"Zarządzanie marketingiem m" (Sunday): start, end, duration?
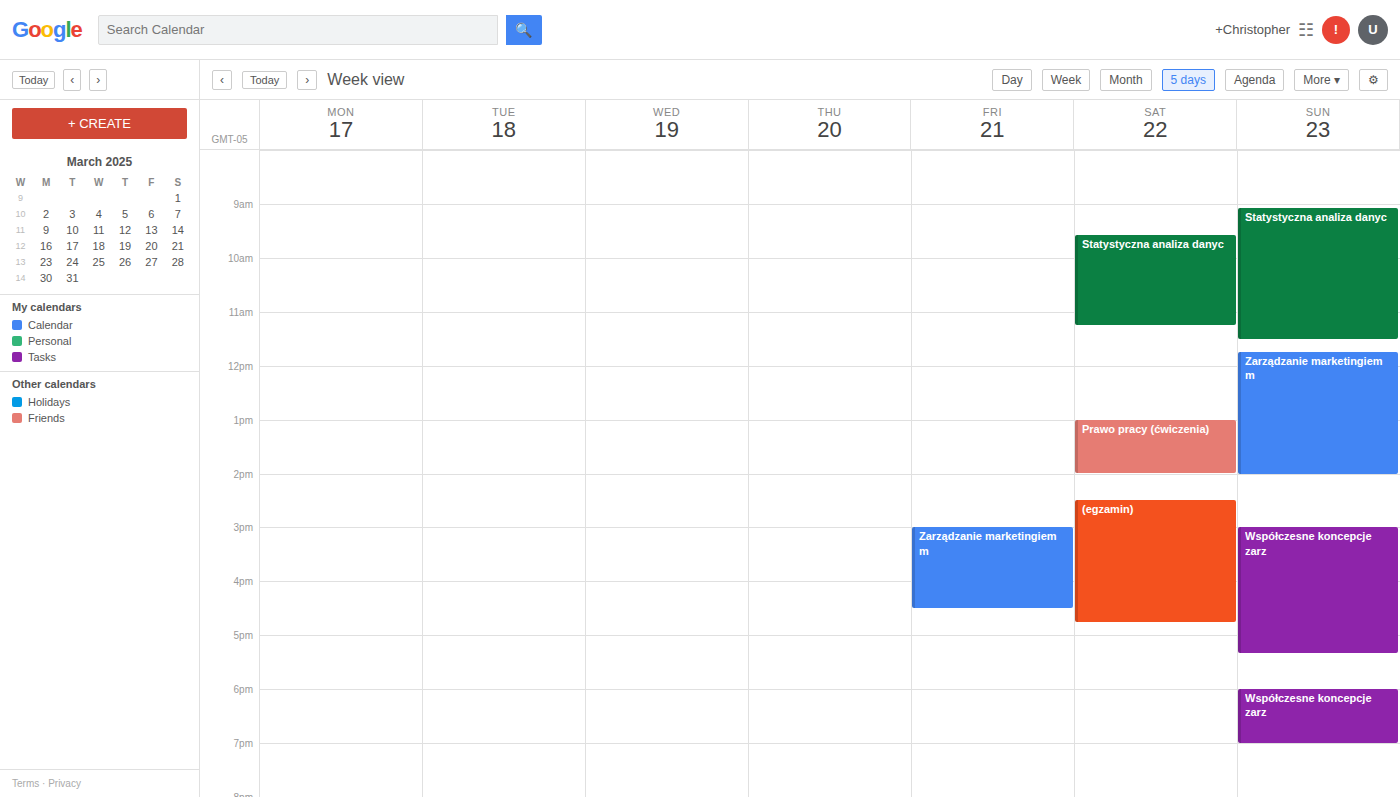
11:45 AM to 2:00 PM, 2 hours 15 minutes